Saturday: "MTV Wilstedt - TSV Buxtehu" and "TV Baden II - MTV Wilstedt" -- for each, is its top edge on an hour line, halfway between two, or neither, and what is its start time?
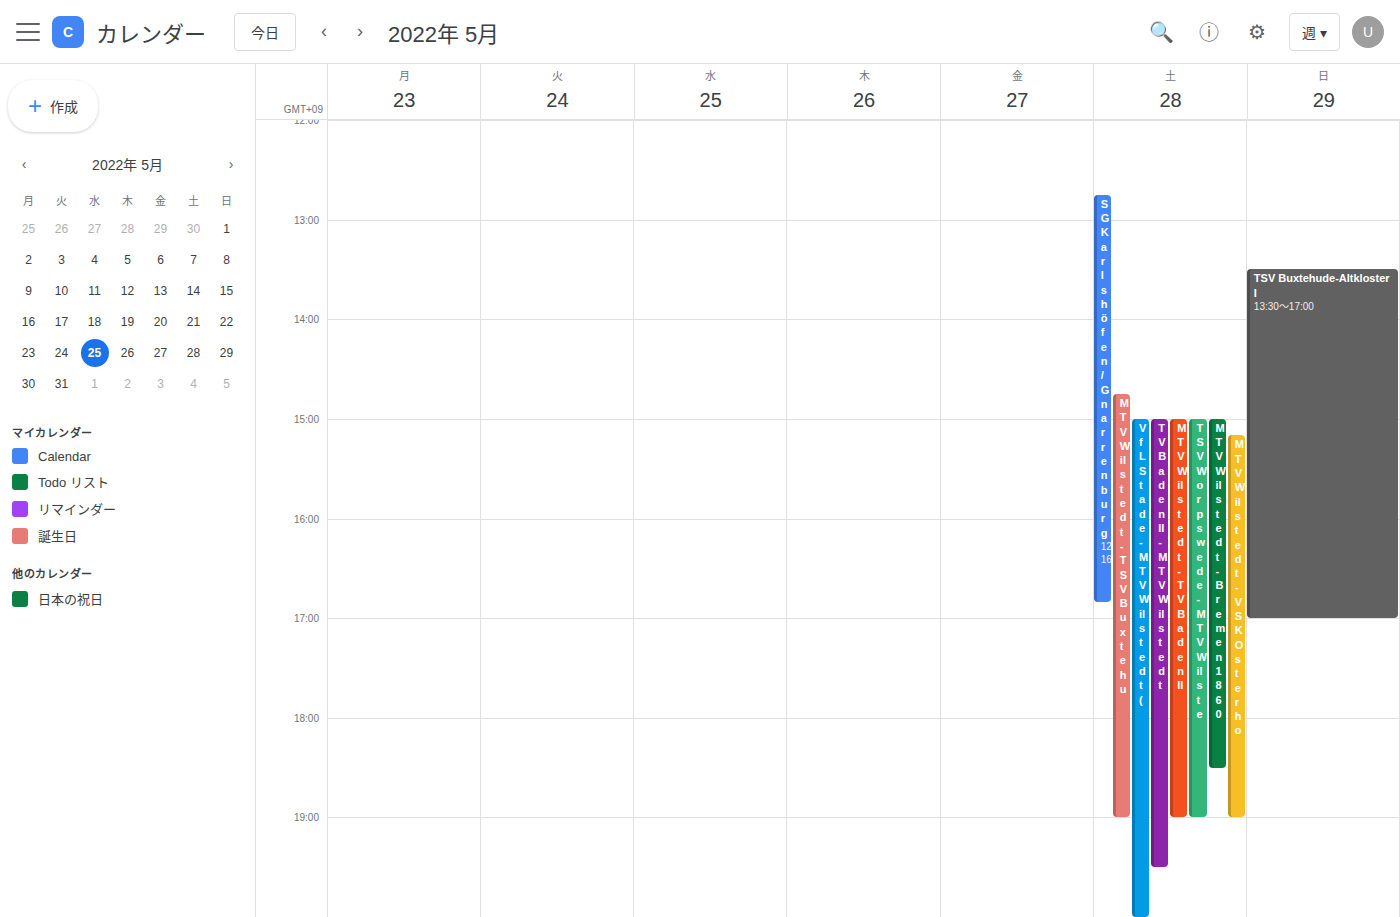
"MTV Wilstedt - TSV Buxtehu": 14:45, neither: three quarters of the way from the 14:00 line to the 15:00 line. "TV Baden II - MTV Wilstedt": 15:00, exactly on the 15:00 line.